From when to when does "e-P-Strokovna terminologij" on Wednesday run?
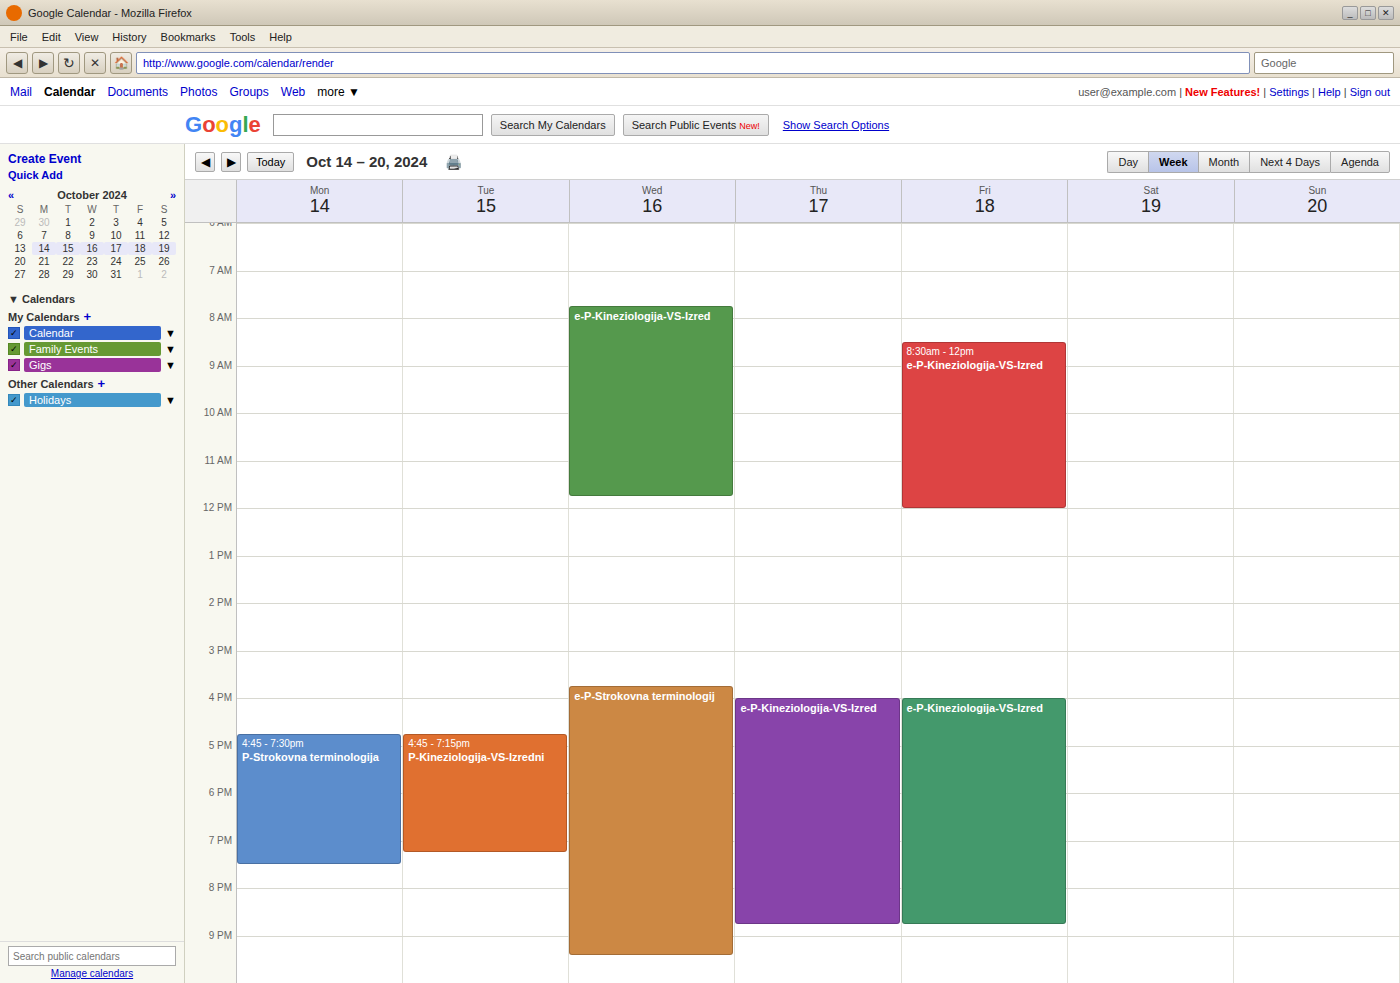
3:45 PM to 9:25 PM